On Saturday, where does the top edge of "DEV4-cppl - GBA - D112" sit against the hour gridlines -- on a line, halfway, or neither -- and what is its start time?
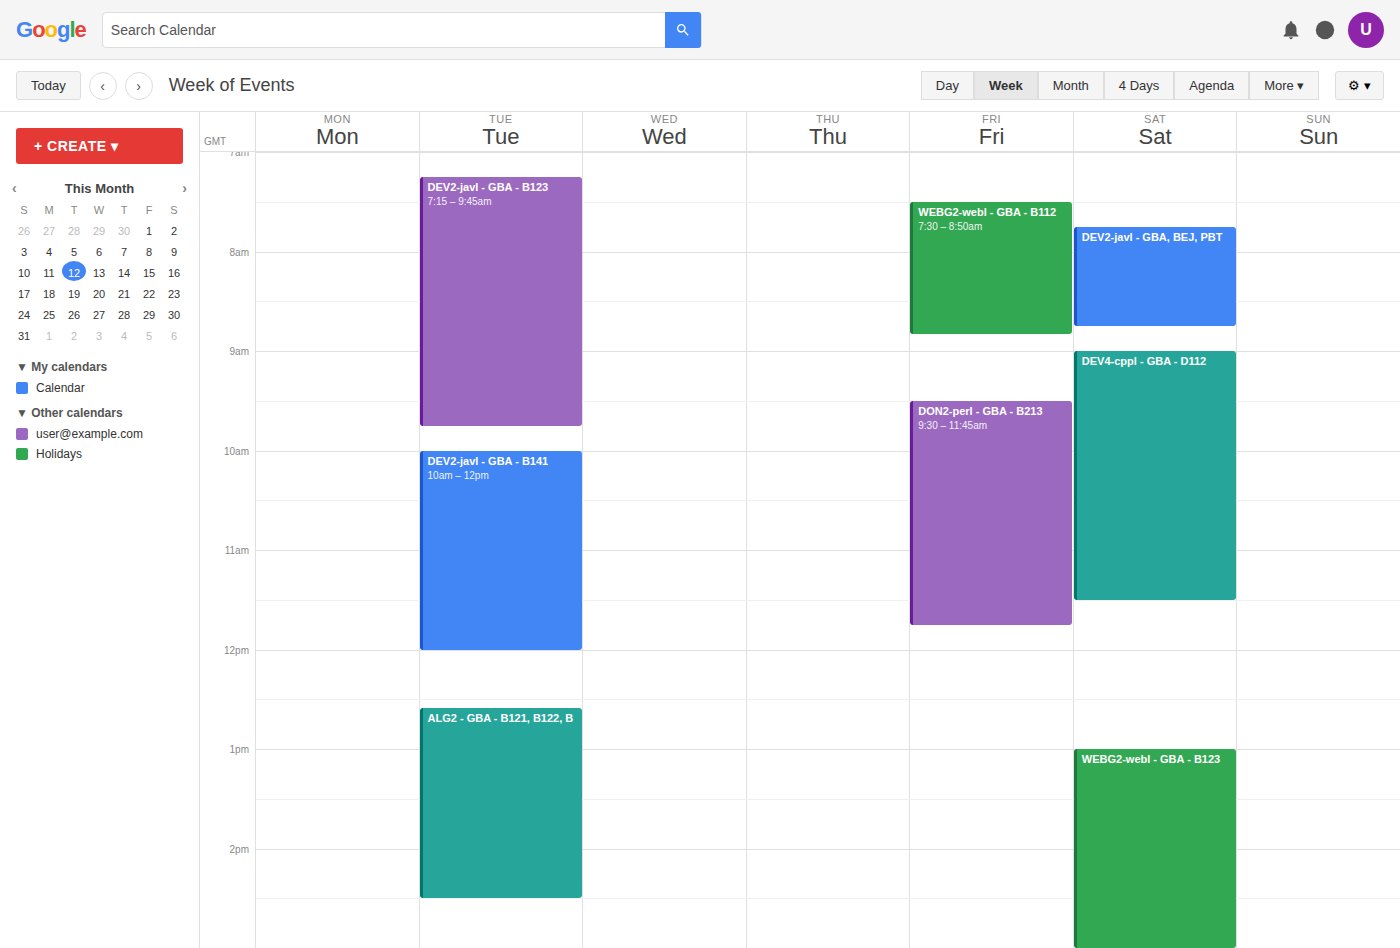
9:00 AM -- exactly on the 9 AM line.